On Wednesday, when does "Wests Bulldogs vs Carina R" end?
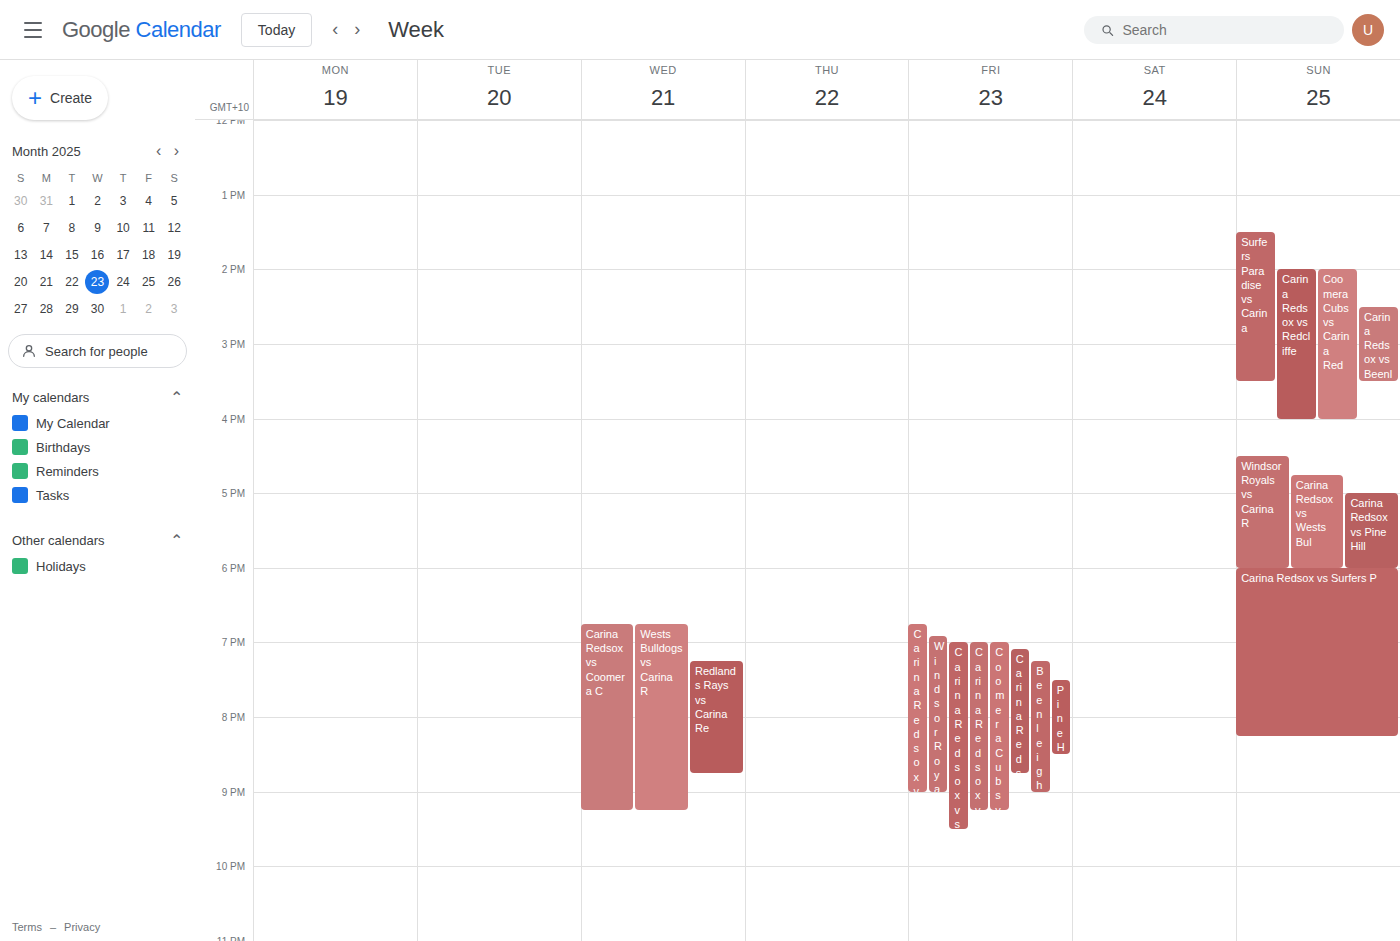
9:15 PM